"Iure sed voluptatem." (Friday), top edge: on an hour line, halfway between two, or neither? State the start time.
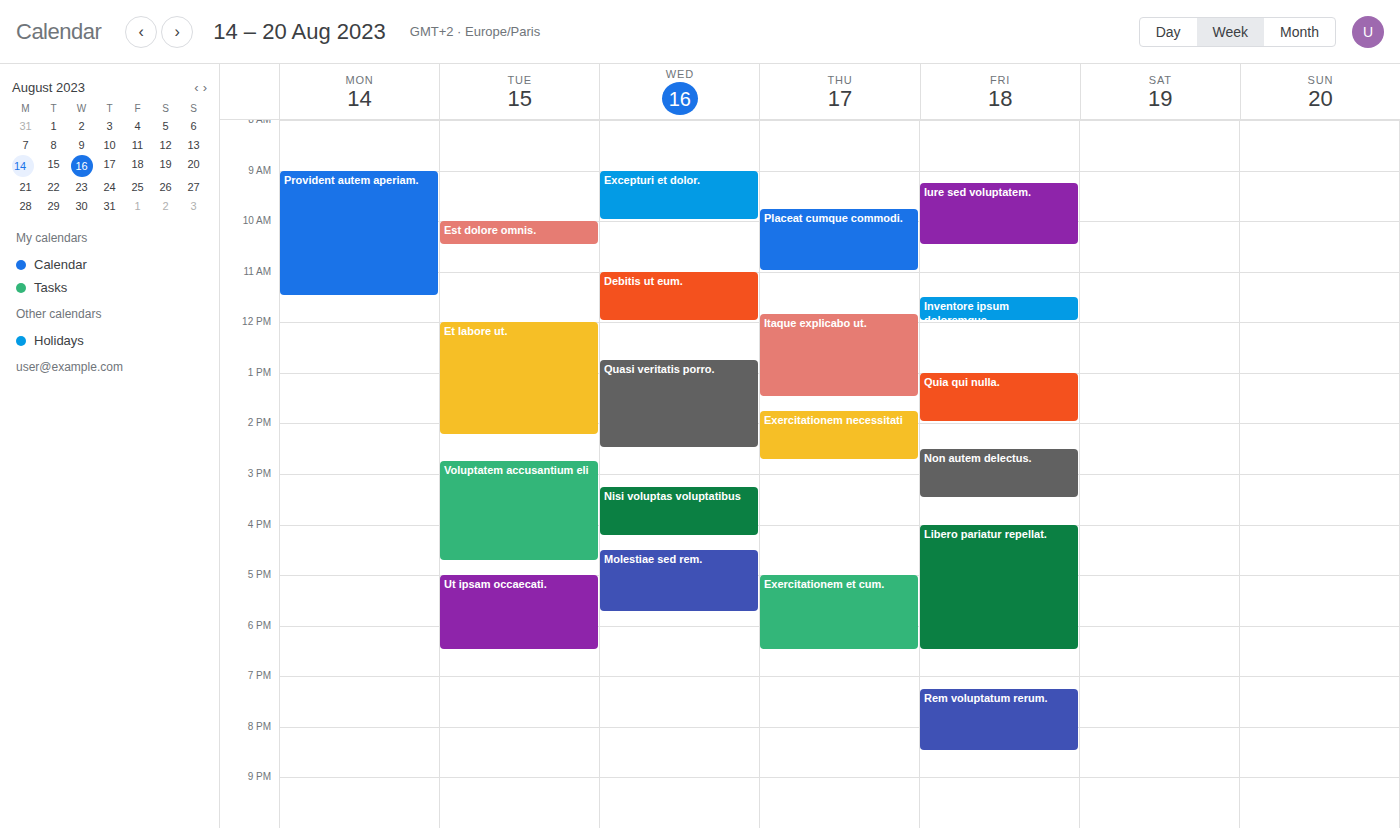
09:15 -- neither: a quarter of the way from the 09:00 line to the 10:00 line.